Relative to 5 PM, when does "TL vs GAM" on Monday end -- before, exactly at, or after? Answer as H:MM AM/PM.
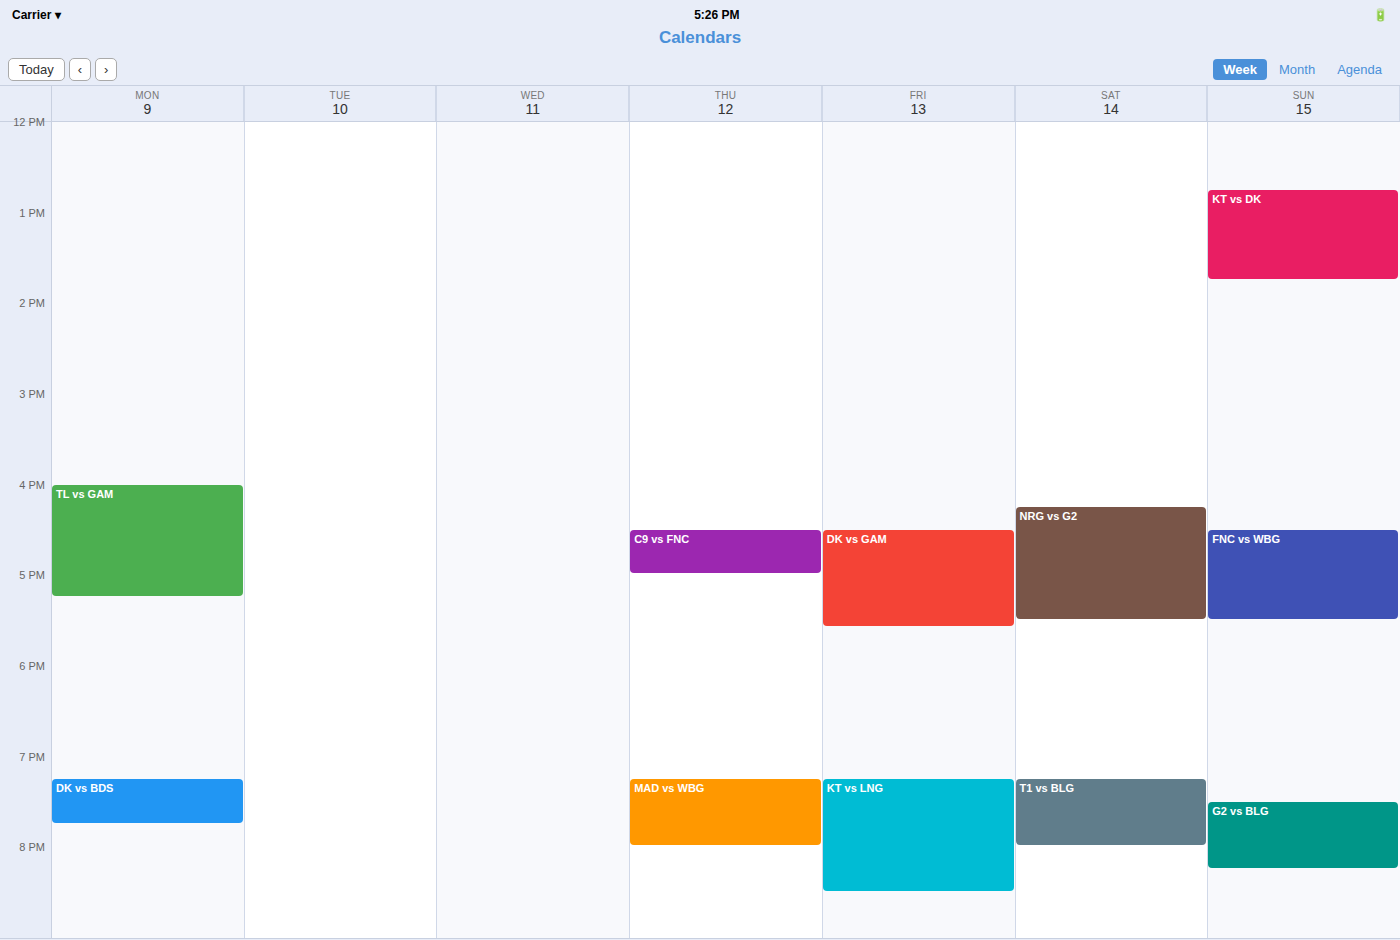
5:15 PM -- after 5 PM, 15 minutes below the 5 PM line.